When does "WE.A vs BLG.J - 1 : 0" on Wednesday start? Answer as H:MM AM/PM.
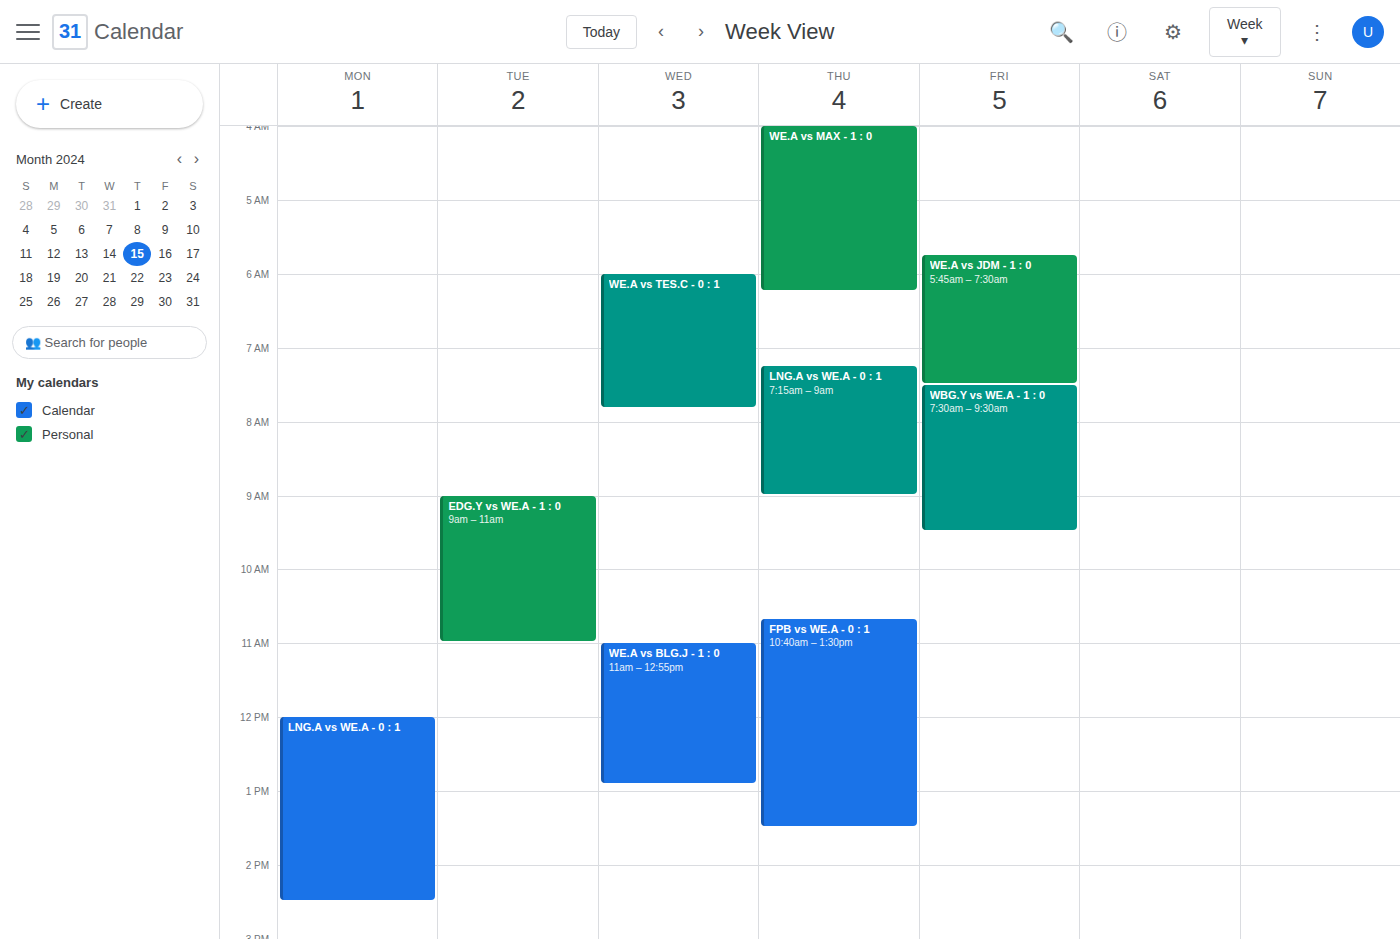
11:00 AM